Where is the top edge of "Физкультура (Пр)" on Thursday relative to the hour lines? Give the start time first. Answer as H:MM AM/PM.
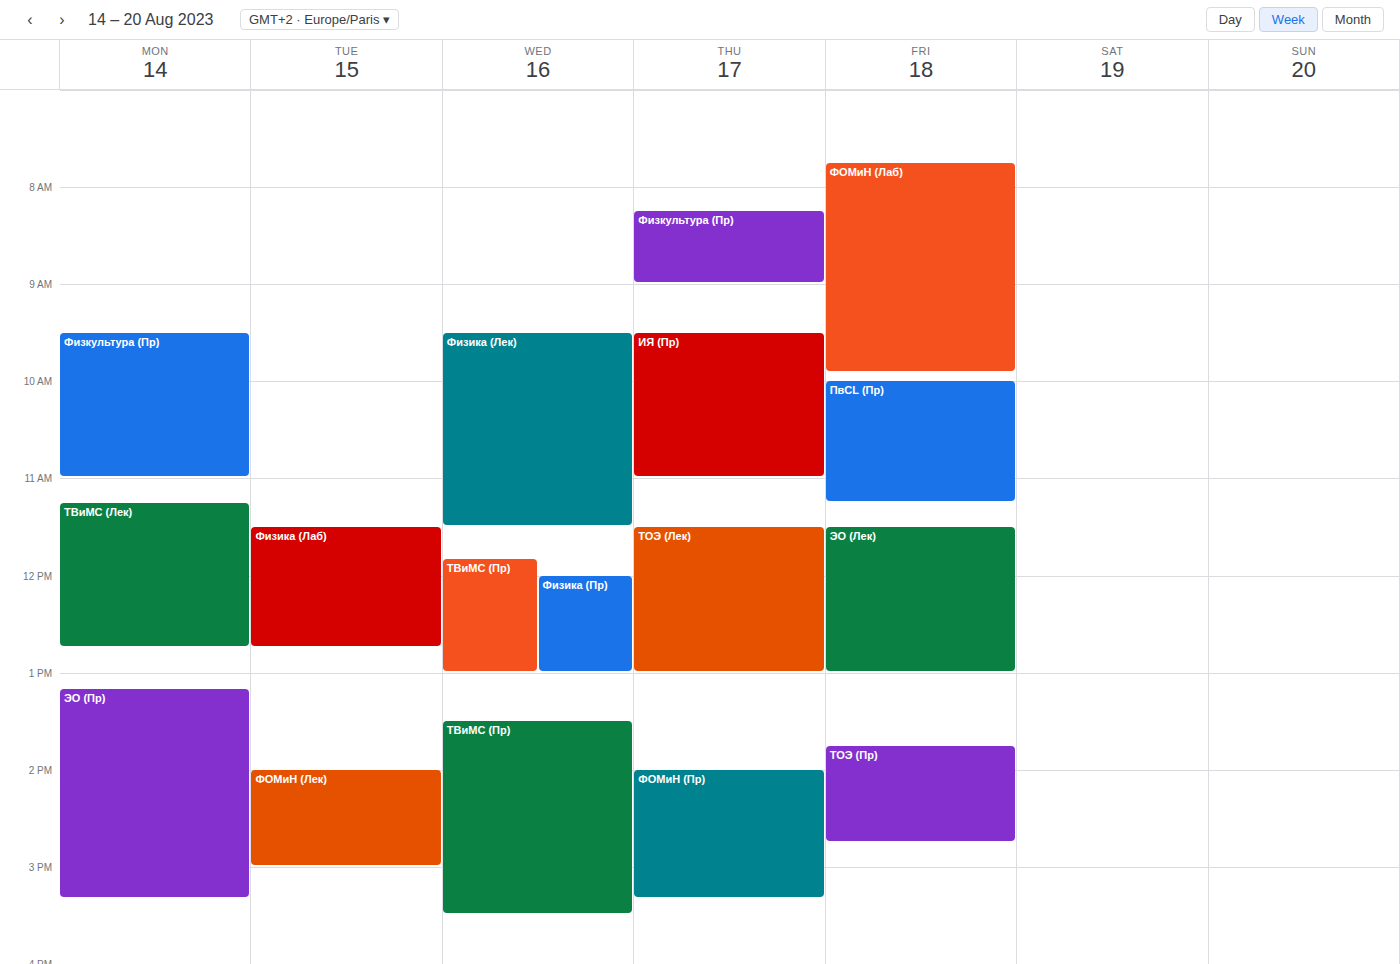
8:15 AM -- neither: a quarter of the way from the 8 AM line to the 9 AM line.